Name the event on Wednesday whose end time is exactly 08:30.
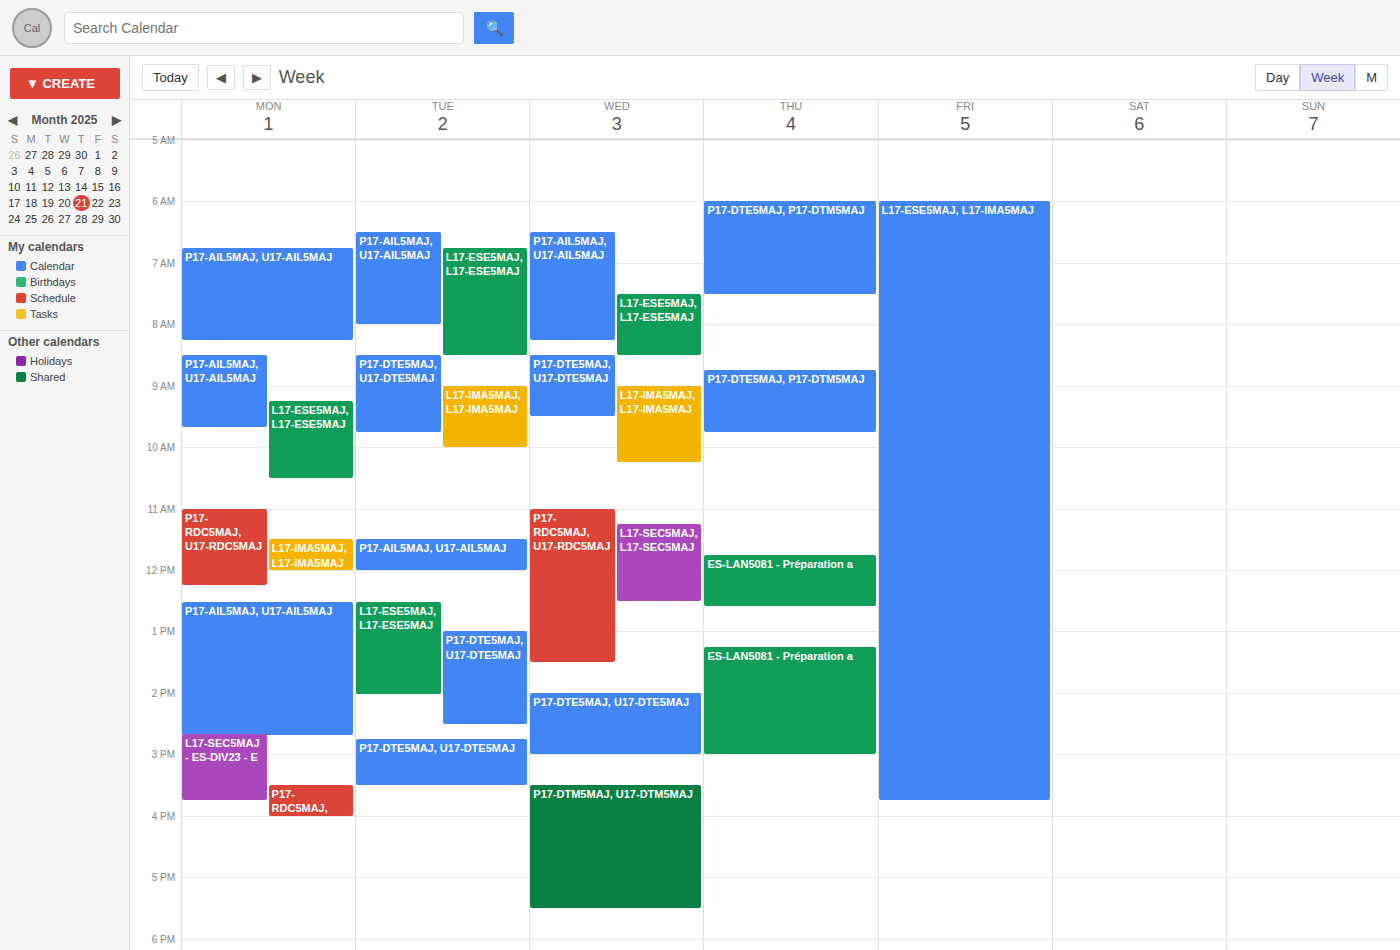
"L17-ESE5MAJ, L17-ESE5MAJ"